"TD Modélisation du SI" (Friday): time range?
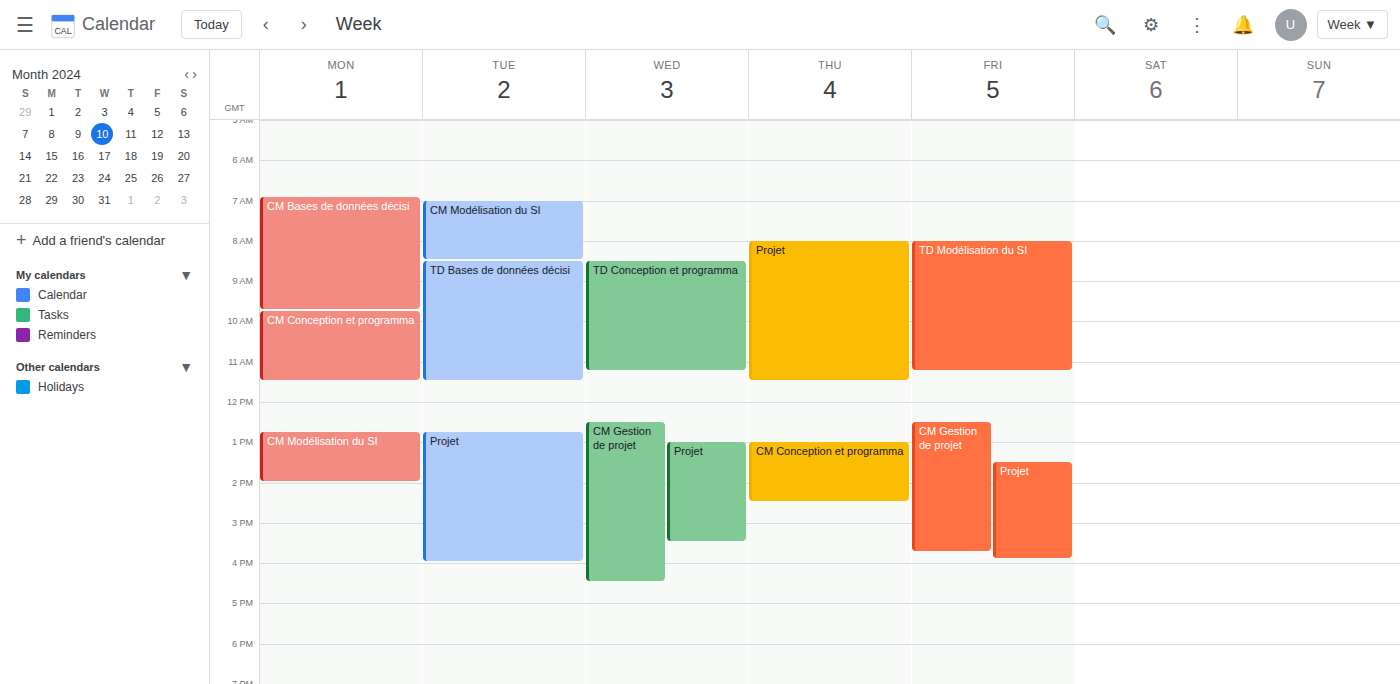
8:00 AM to 11:15 AM